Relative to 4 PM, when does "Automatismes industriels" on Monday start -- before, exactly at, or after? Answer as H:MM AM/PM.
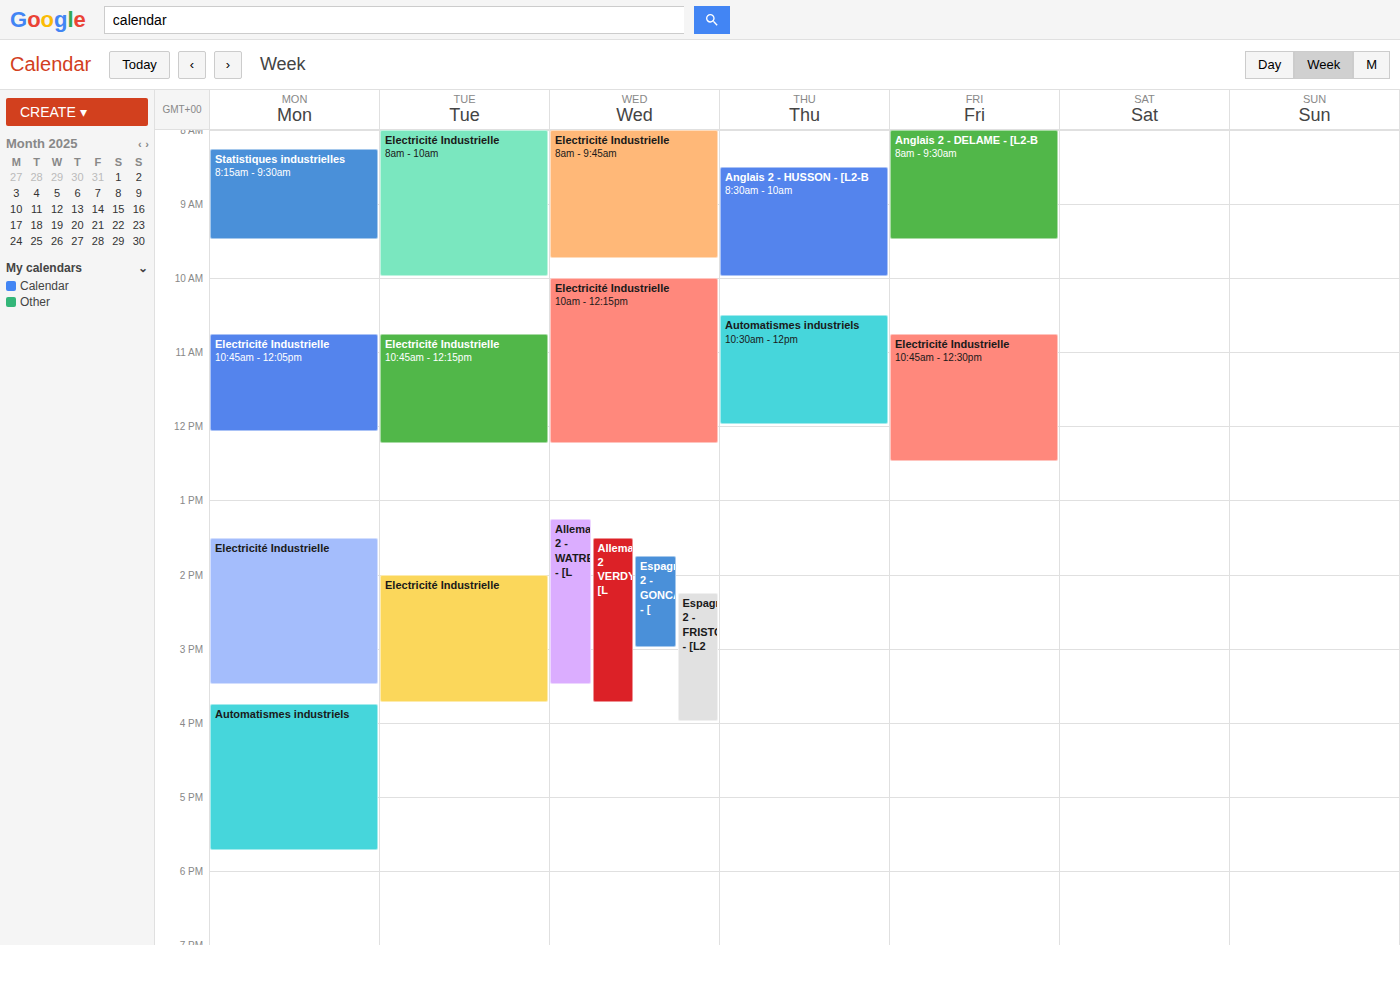
3:45 PM -- before 4 PM, 15 minutes above the 4 PM line.